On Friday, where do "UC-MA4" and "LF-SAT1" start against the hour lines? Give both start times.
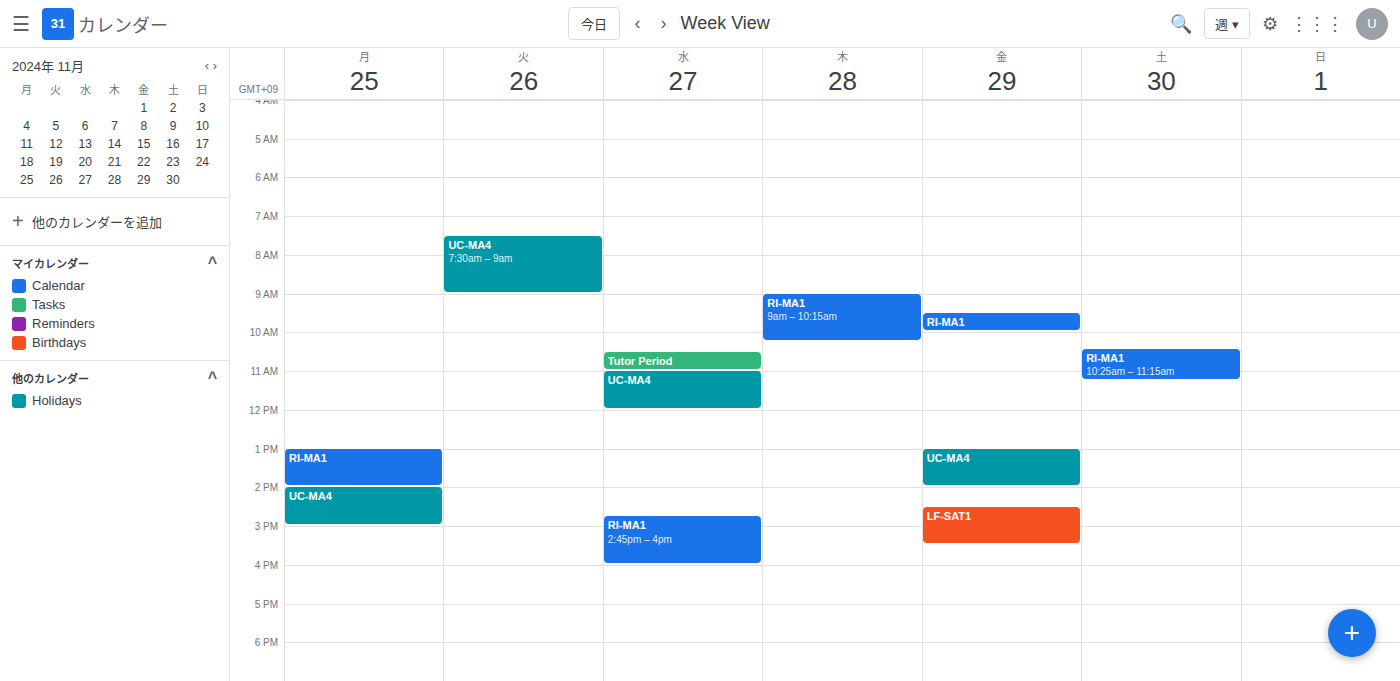
"UC-MA4": 1:00 PM, exactly on the 1 PM line. "LF-SAT1": 2:30 PM, halfway between the 2 PM and 3 PM lines.